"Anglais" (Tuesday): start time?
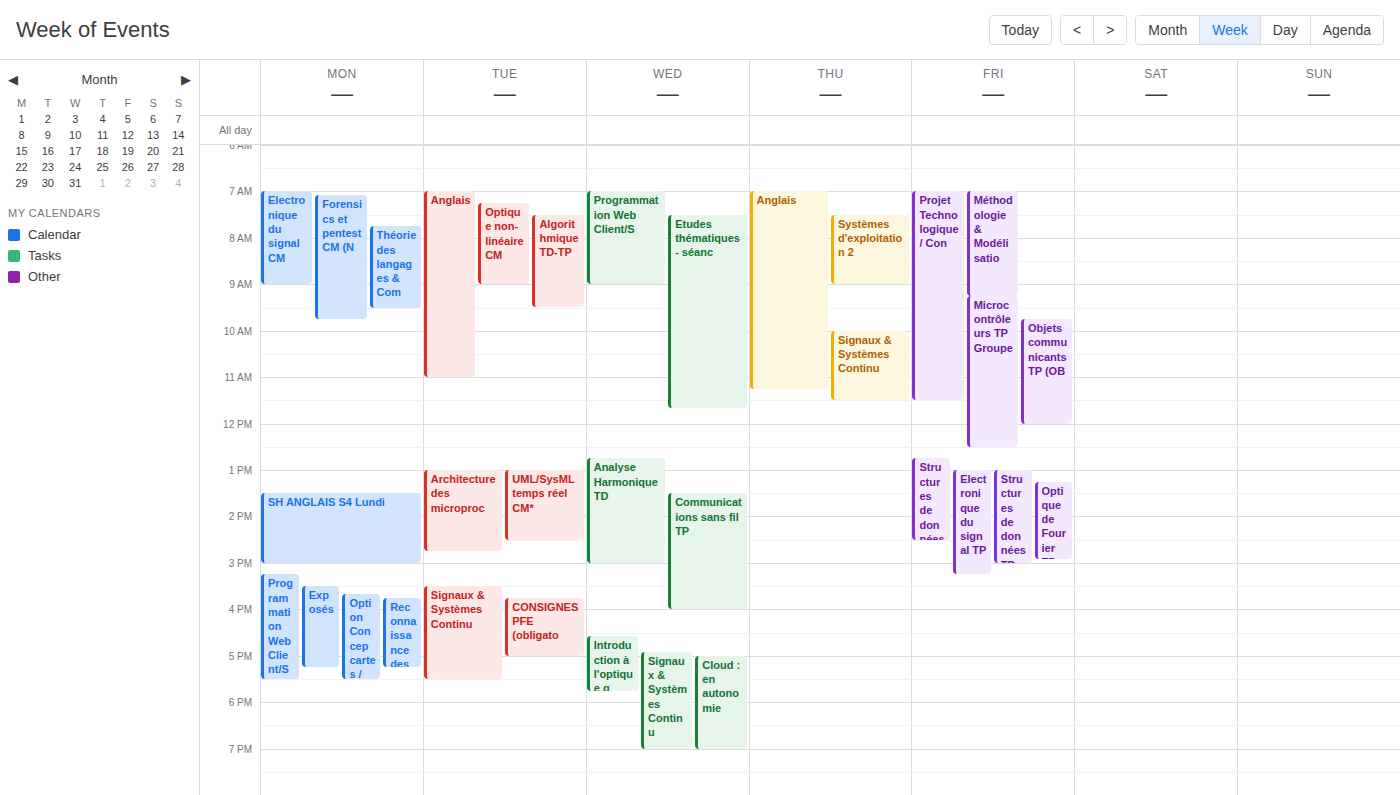
7:00 AM